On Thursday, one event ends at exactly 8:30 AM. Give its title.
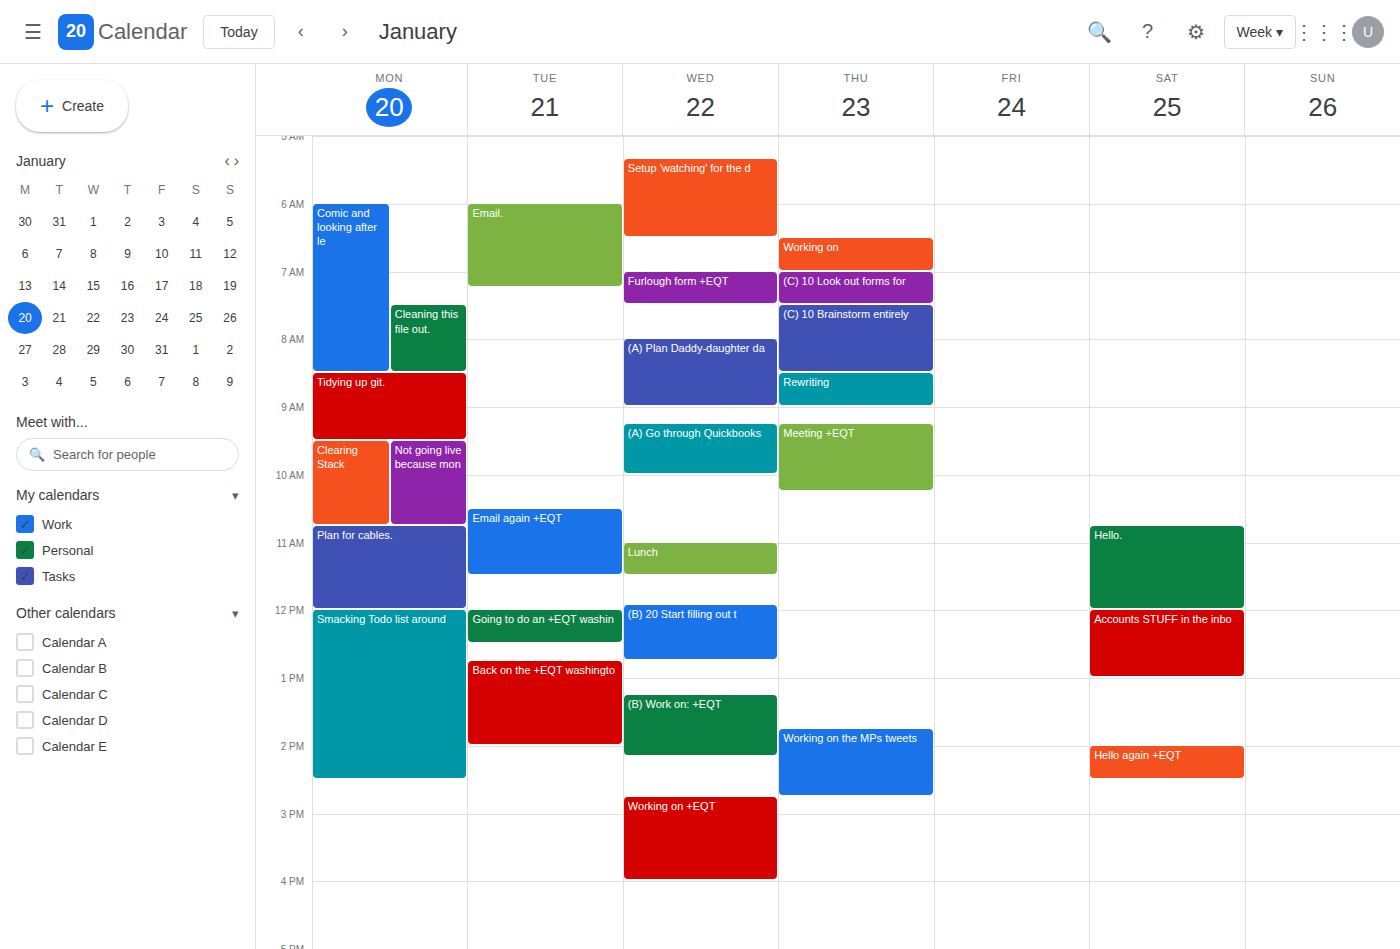
"(C) 10 Brainstorm entirely"